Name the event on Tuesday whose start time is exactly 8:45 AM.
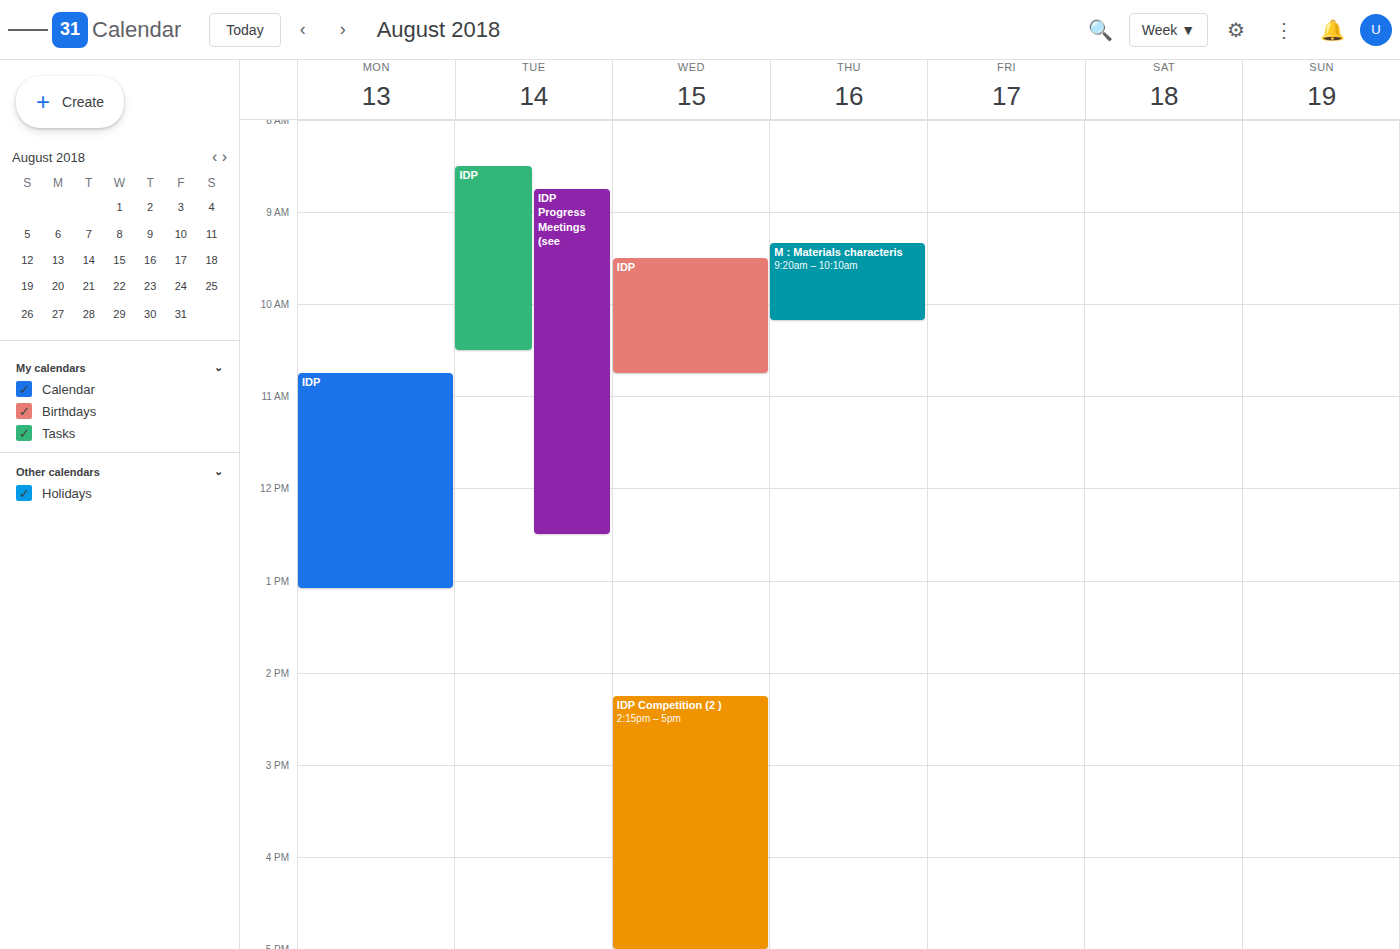
"IDP Progress Meetings (see"